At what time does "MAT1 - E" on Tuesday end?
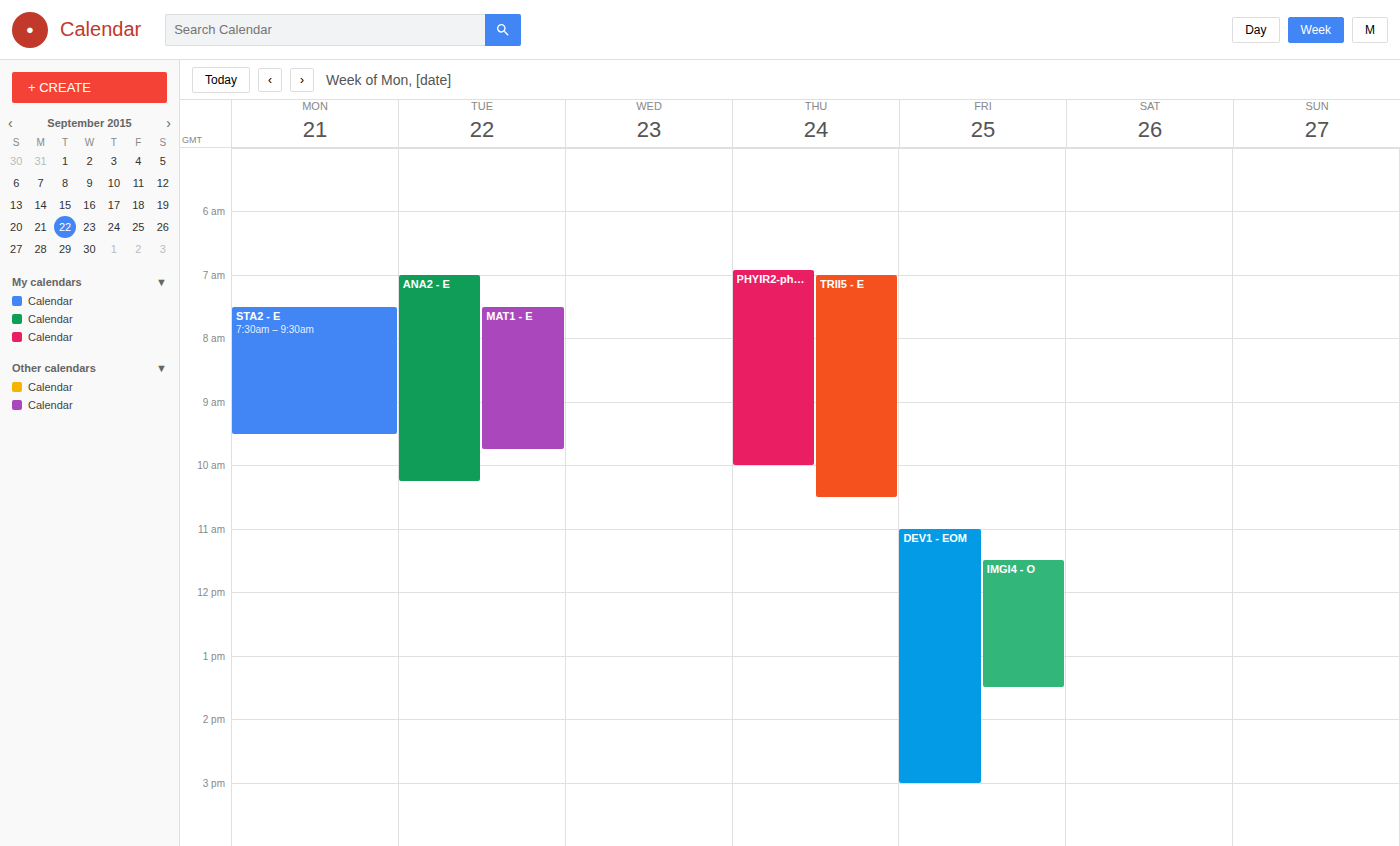
9:45 AM